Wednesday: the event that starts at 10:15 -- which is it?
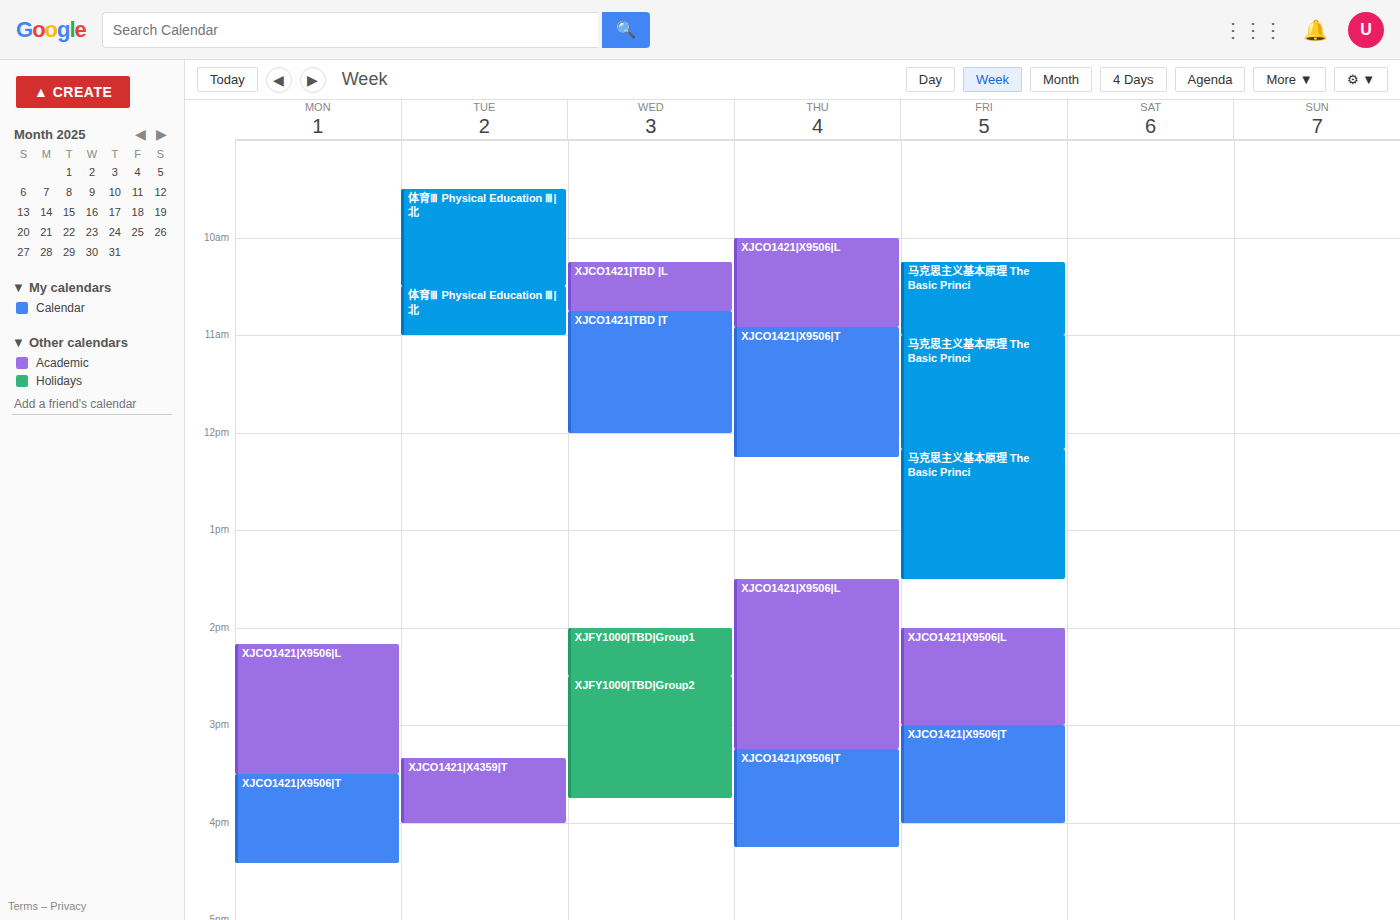
"XJCO1421|TBD |L"